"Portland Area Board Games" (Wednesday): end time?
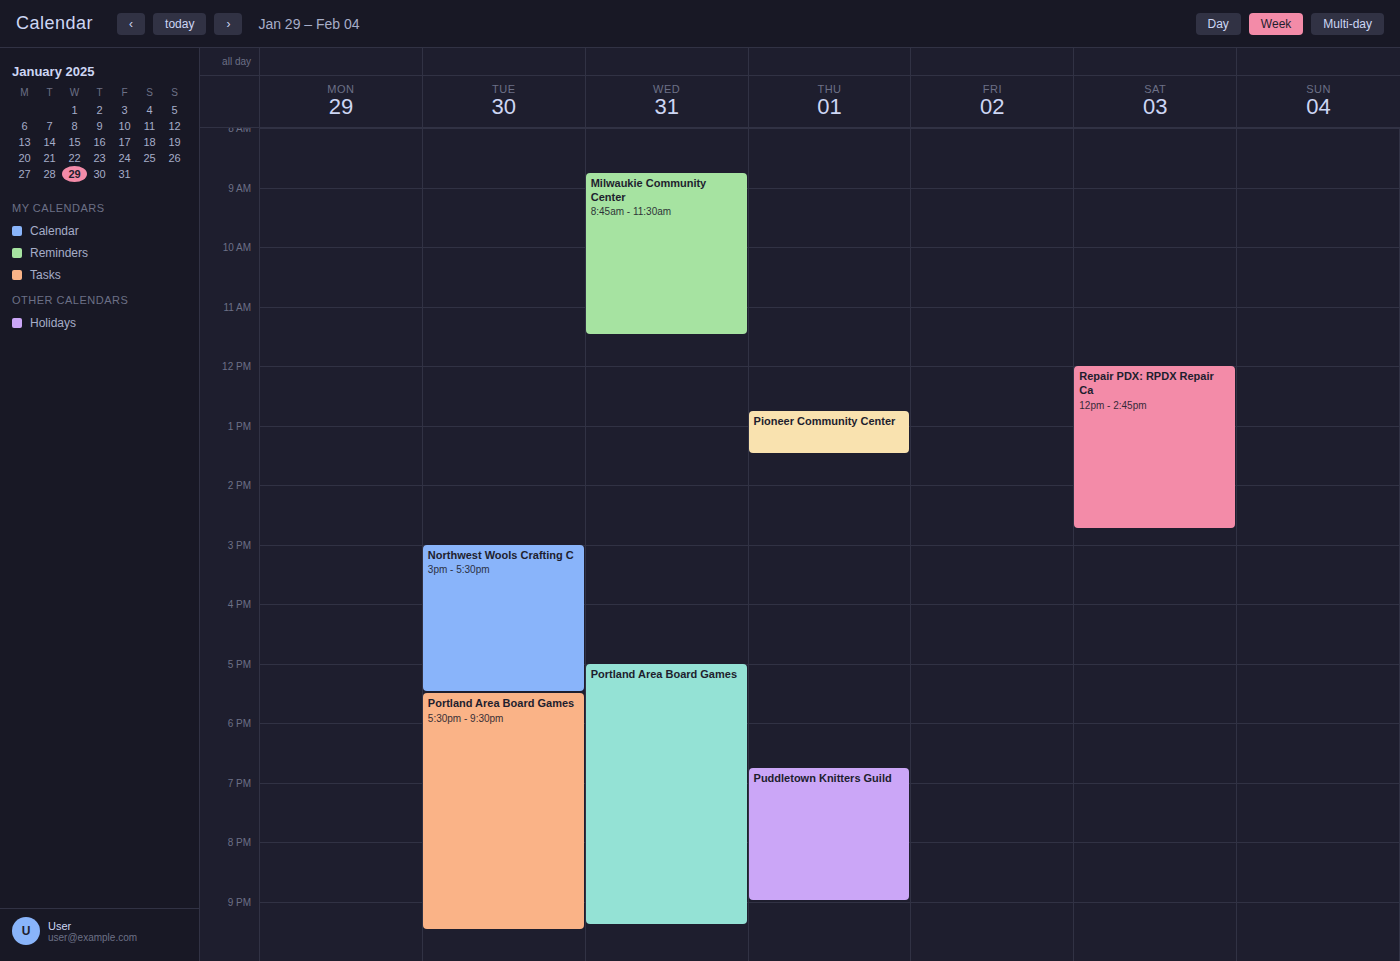
9:25 PM